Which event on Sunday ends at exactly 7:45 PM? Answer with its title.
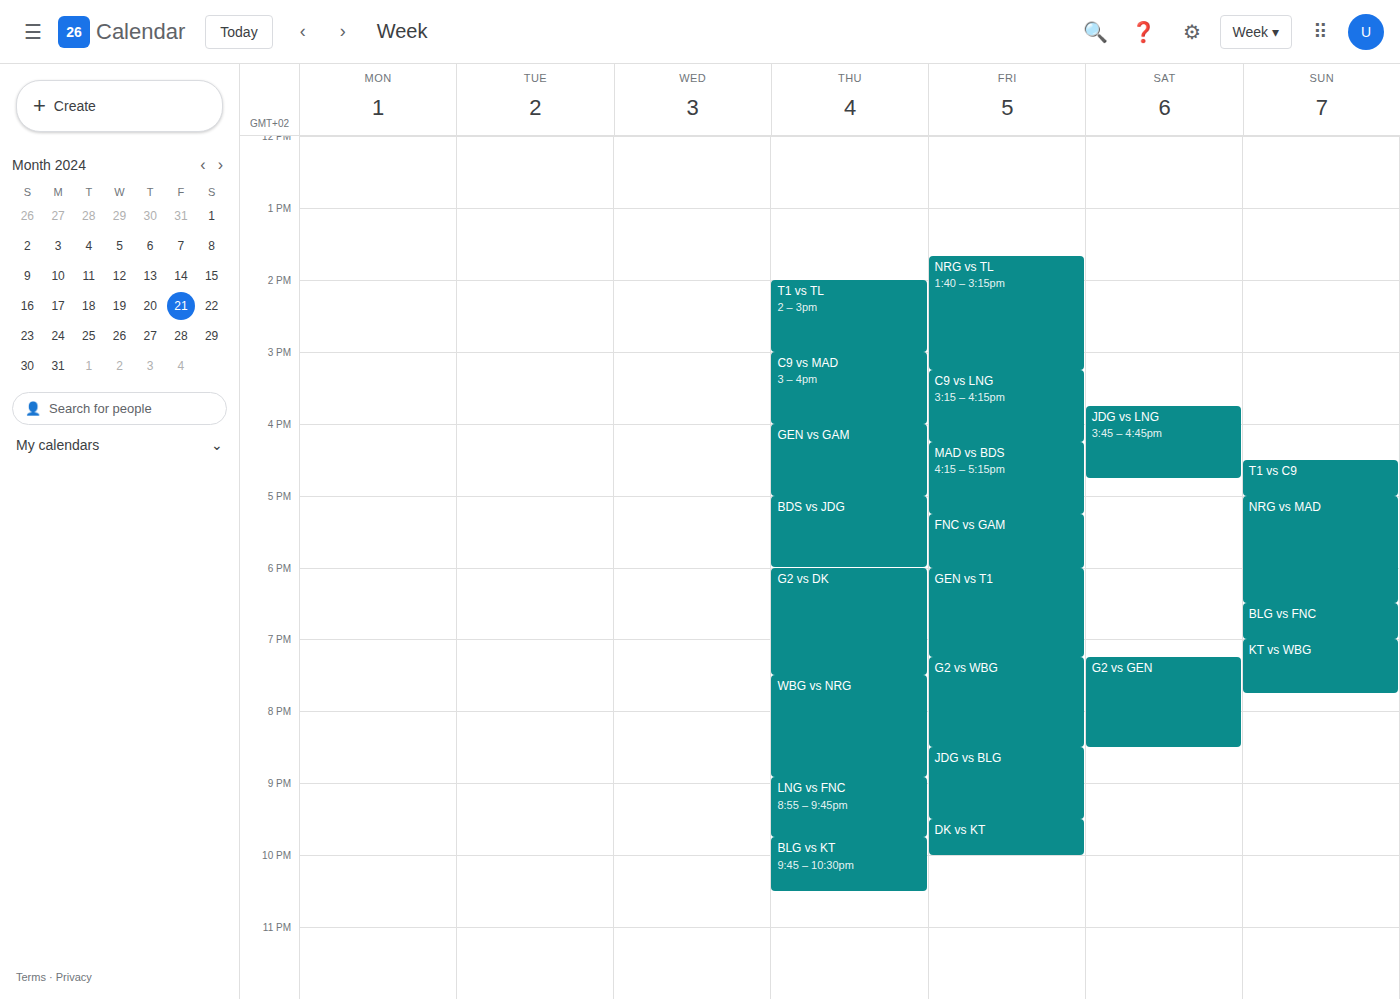
"KT vs WBG"